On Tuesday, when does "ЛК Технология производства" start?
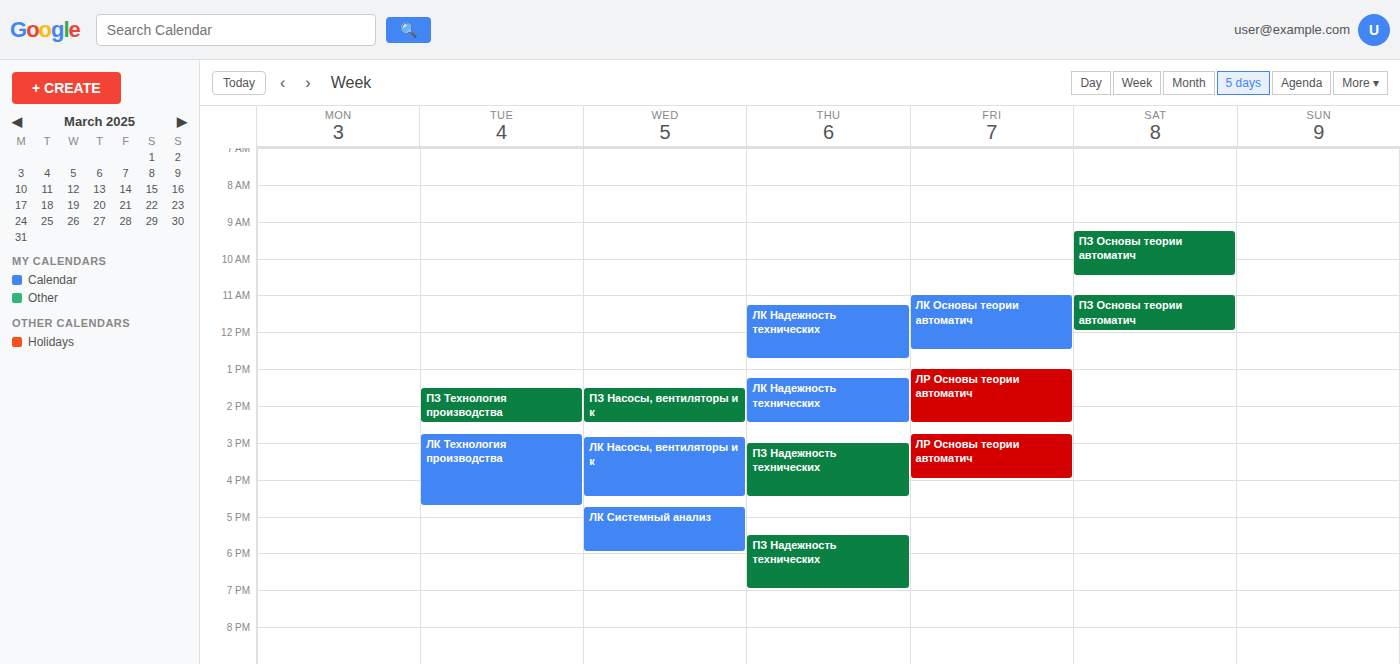
2:45 PM